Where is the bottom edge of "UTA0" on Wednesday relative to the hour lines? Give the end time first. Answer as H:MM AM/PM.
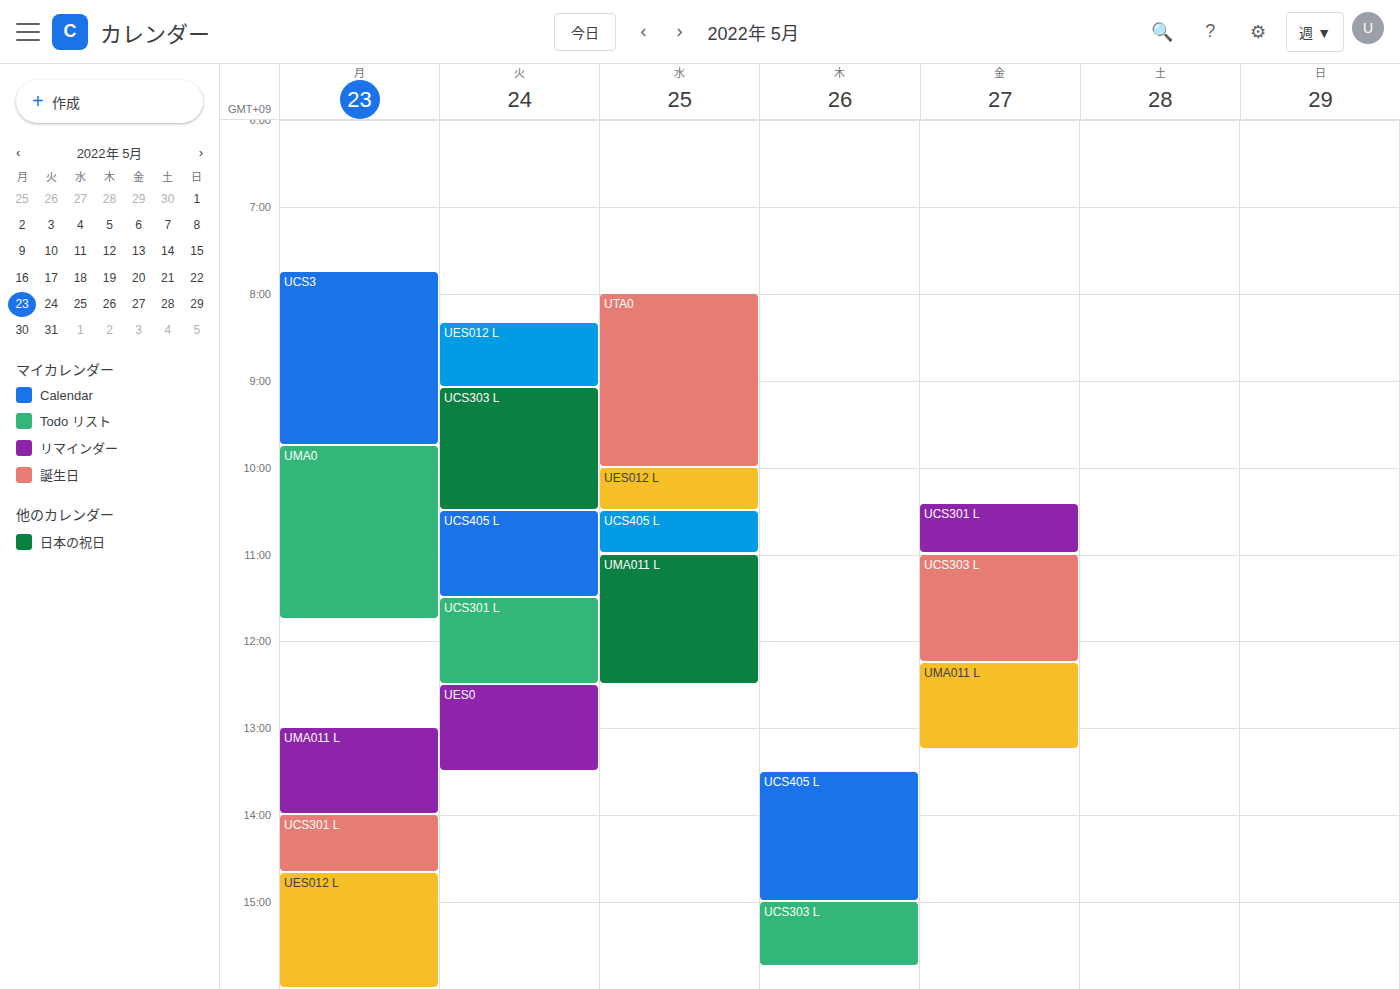
10:00 AM -- exactly on the 10 AM line.